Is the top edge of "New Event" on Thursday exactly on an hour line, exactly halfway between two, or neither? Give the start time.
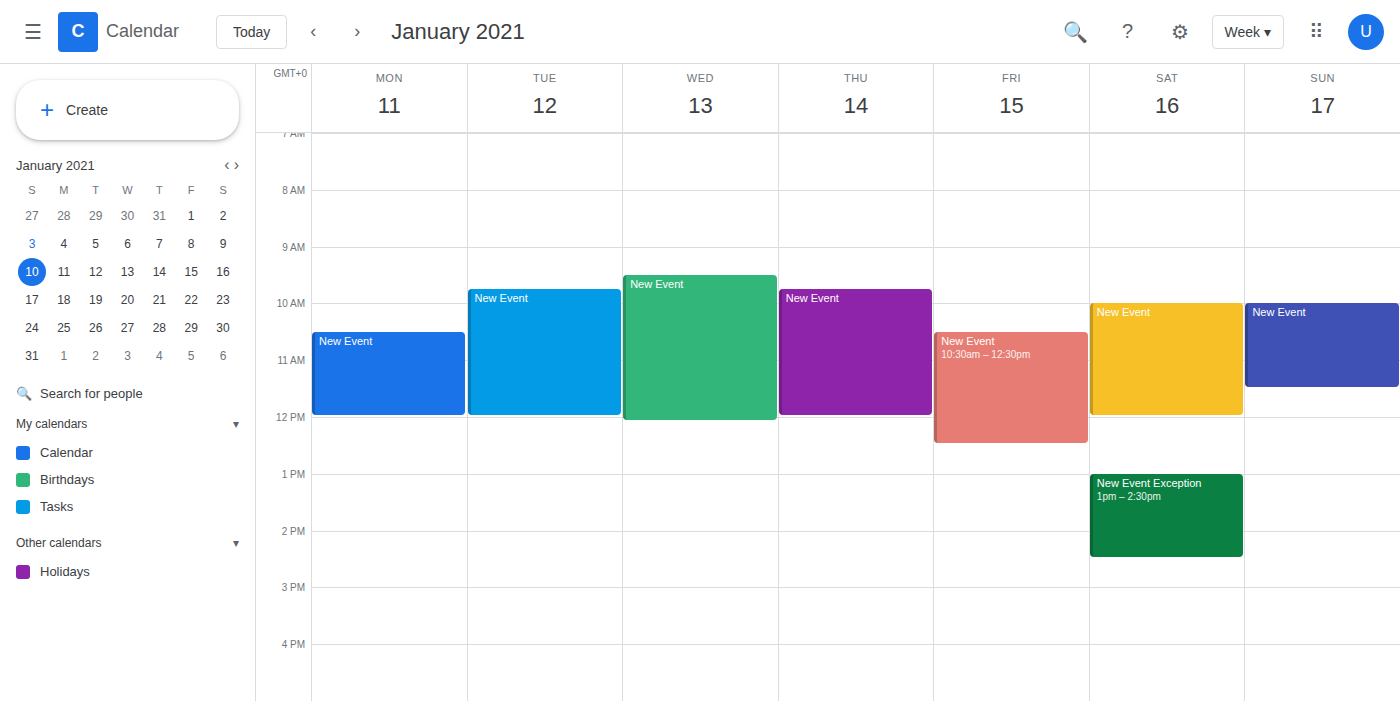
9:45 AM -- neither: three quarters of the way from the 9 AM line to the 10 AM line.